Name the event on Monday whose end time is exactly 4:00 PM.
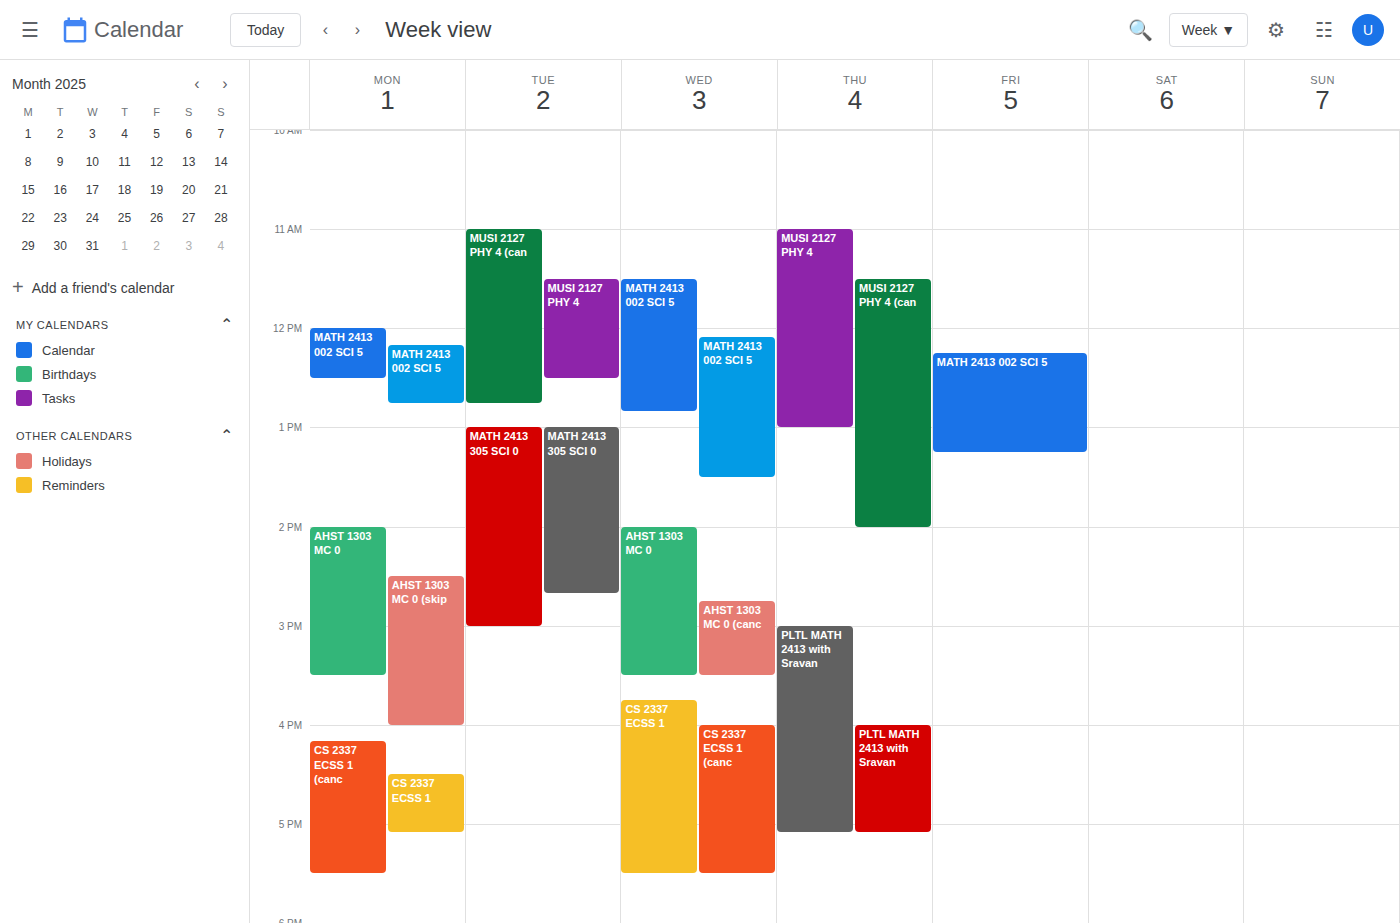
"AHST 1303 MC 0 (skip"